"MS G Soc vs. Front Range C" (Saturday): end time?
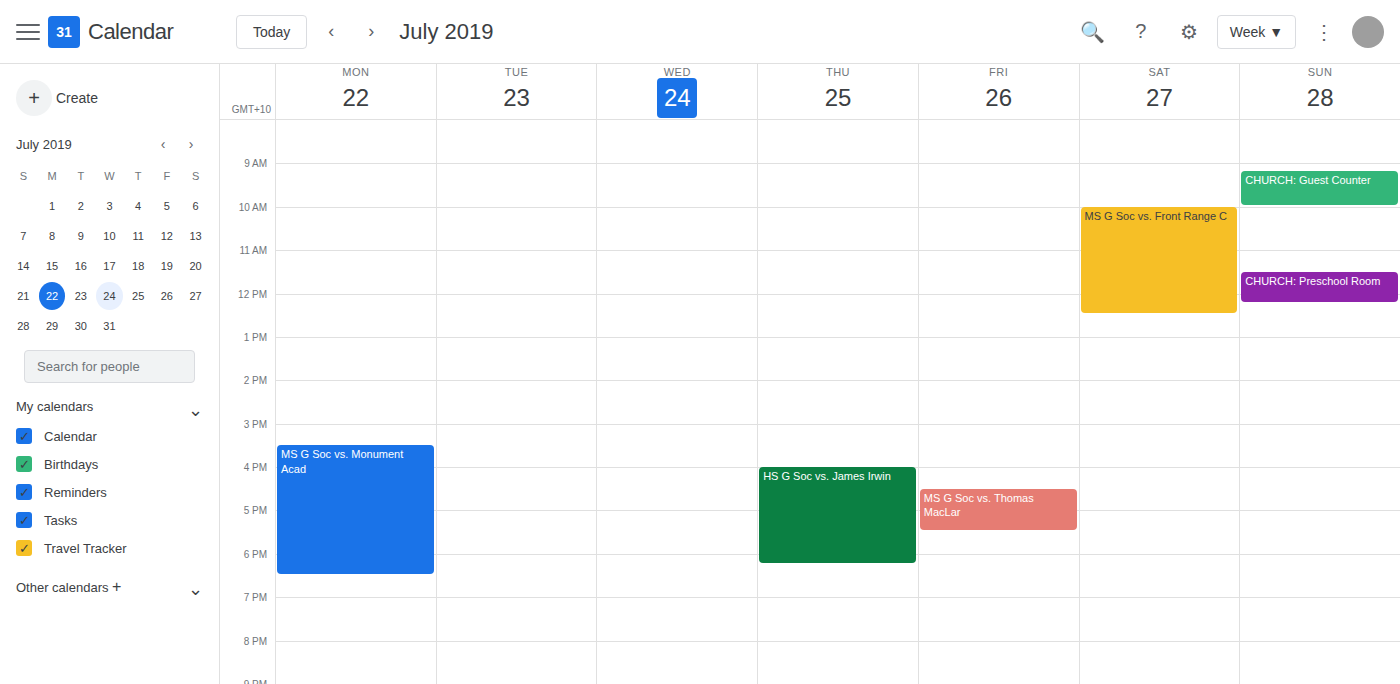
12:30 PM